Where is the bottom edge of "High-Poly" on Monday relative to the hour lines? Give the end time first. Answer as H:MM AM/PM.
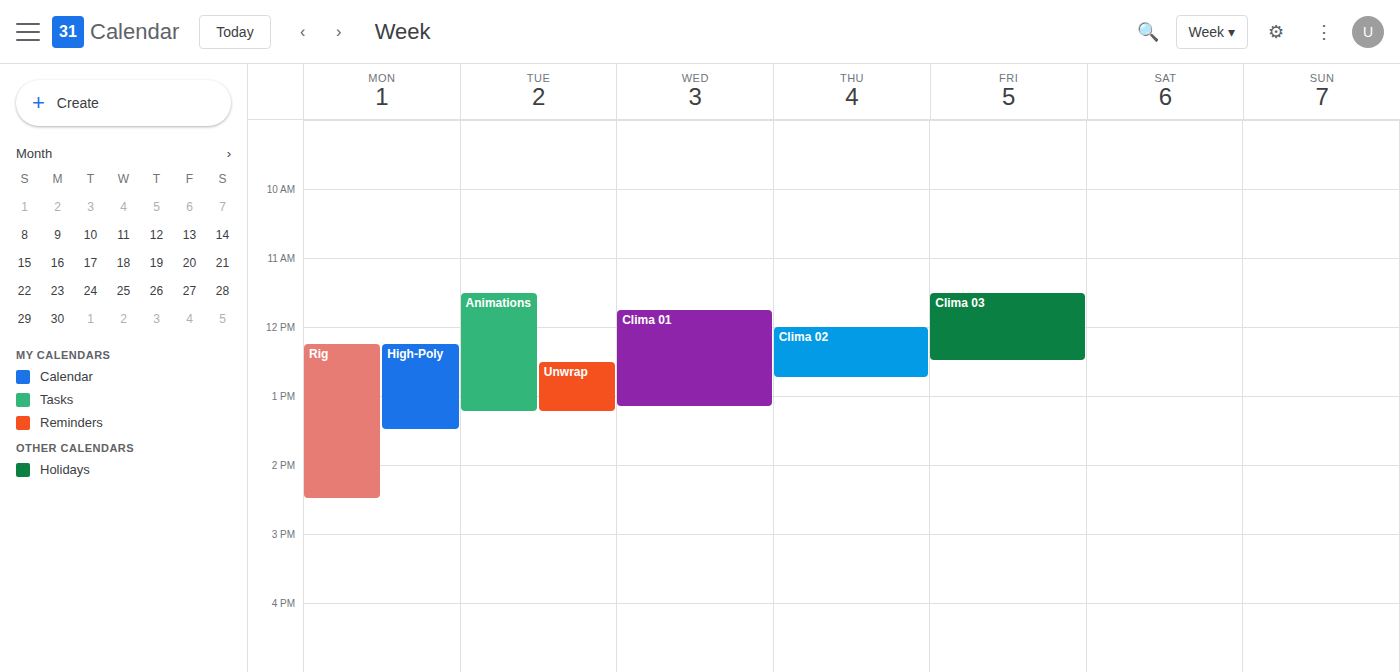
1:30 PM -- halfway between the 1 PM and 2 PM lines.